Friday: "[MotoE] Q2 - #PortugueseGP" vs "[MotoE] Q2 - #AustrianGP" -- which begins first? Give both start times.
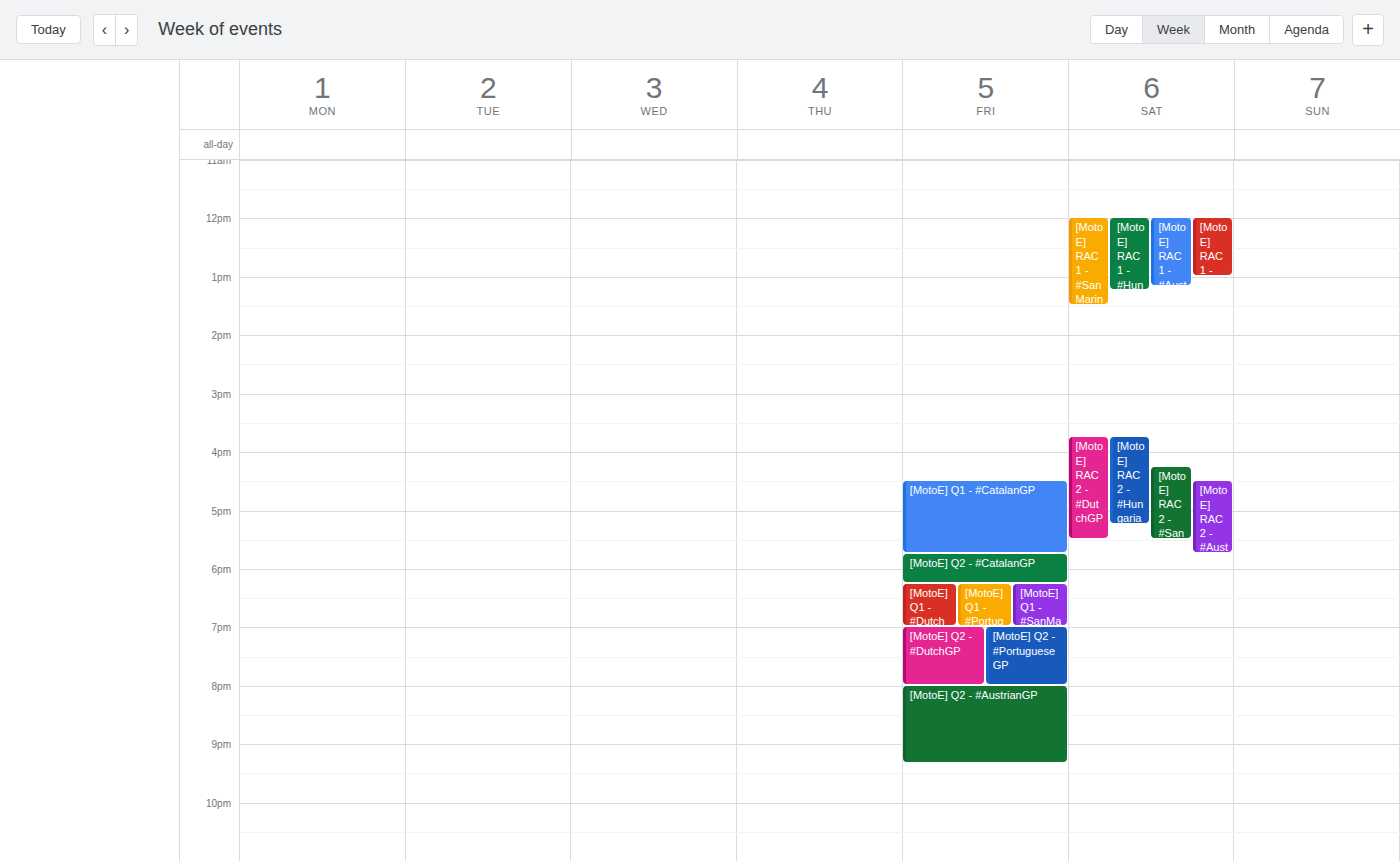
"[MotoE] Q2 - #PortugueseGP" 7:00 PM; "[MotoE] Q2 - #AustrianGP" 8:00 PM.